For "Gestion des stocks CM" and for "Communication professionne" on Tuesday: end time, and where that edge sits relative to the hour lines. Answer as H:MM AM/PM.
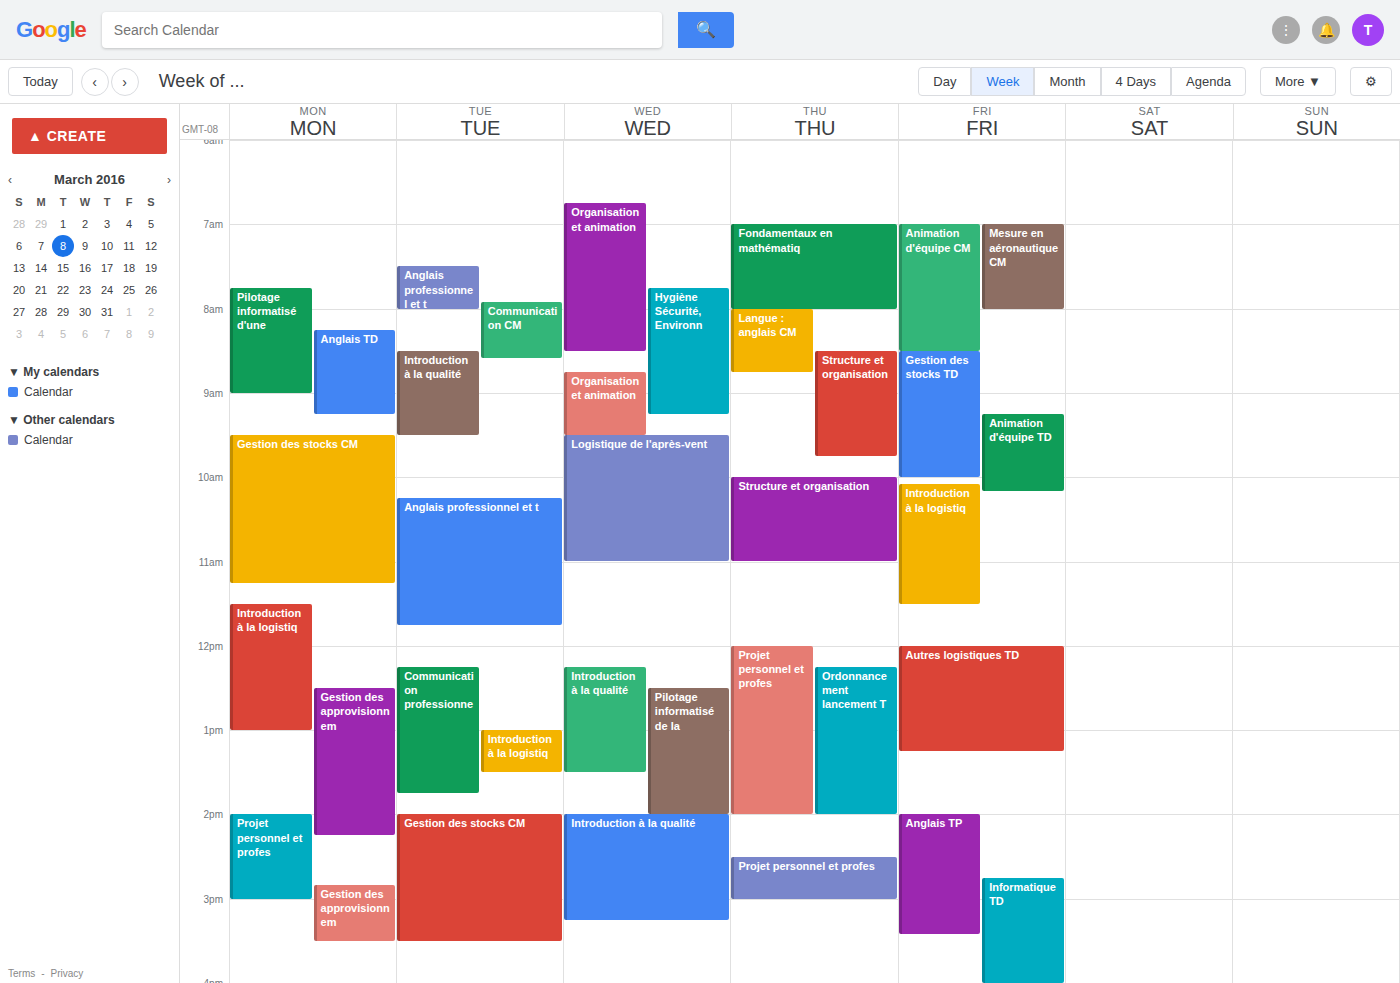
"Gestion des stocks CM": 3:30 PM, halfway between the 3 PM and 4 PM lines. "Communication professionne": 1:45 PM, neither: three quarters of the way from the 1 PM line to the 2 PM line.